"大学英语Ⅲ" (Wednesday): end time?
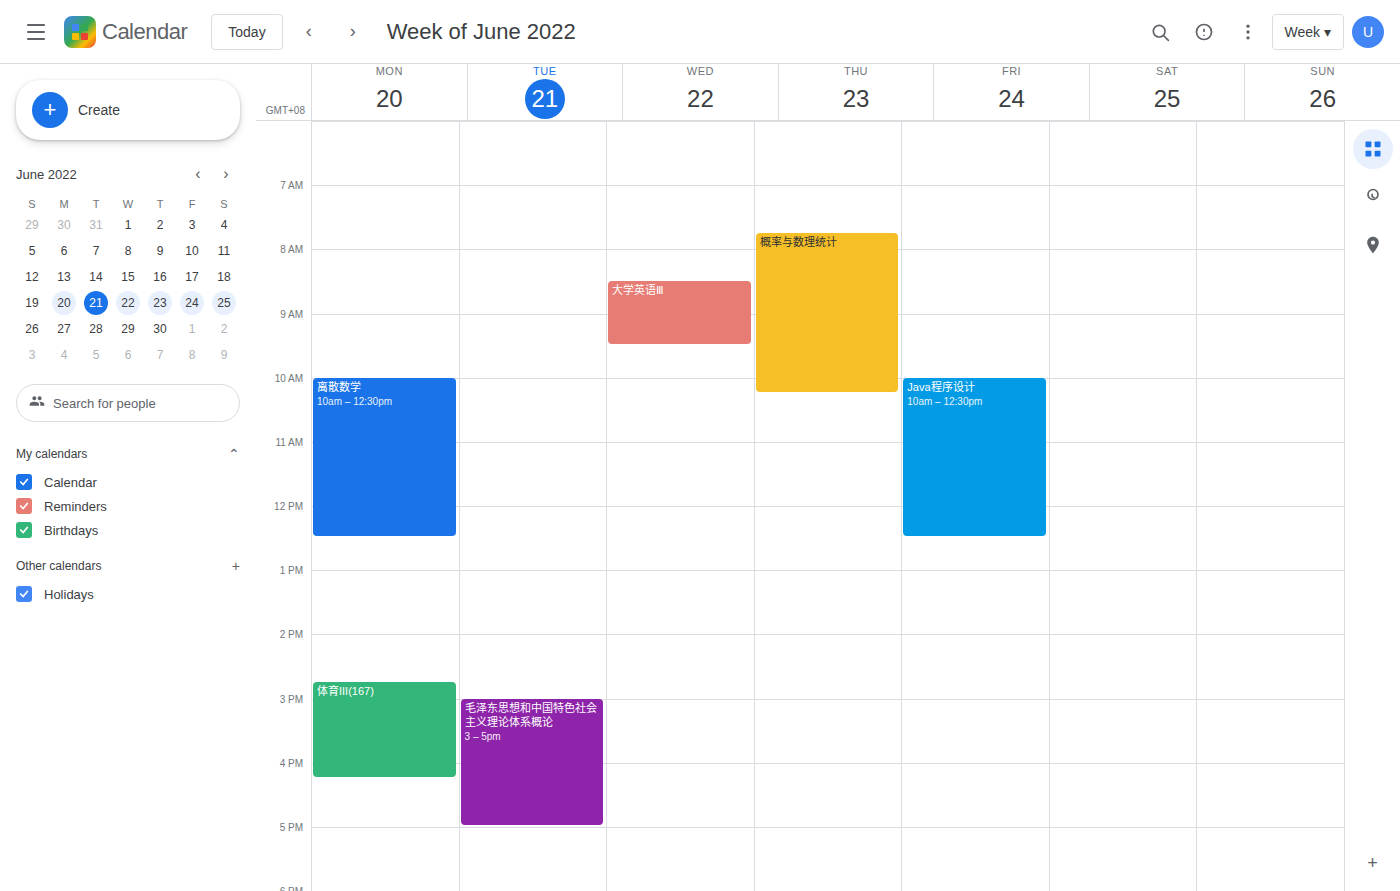
9:30 AM